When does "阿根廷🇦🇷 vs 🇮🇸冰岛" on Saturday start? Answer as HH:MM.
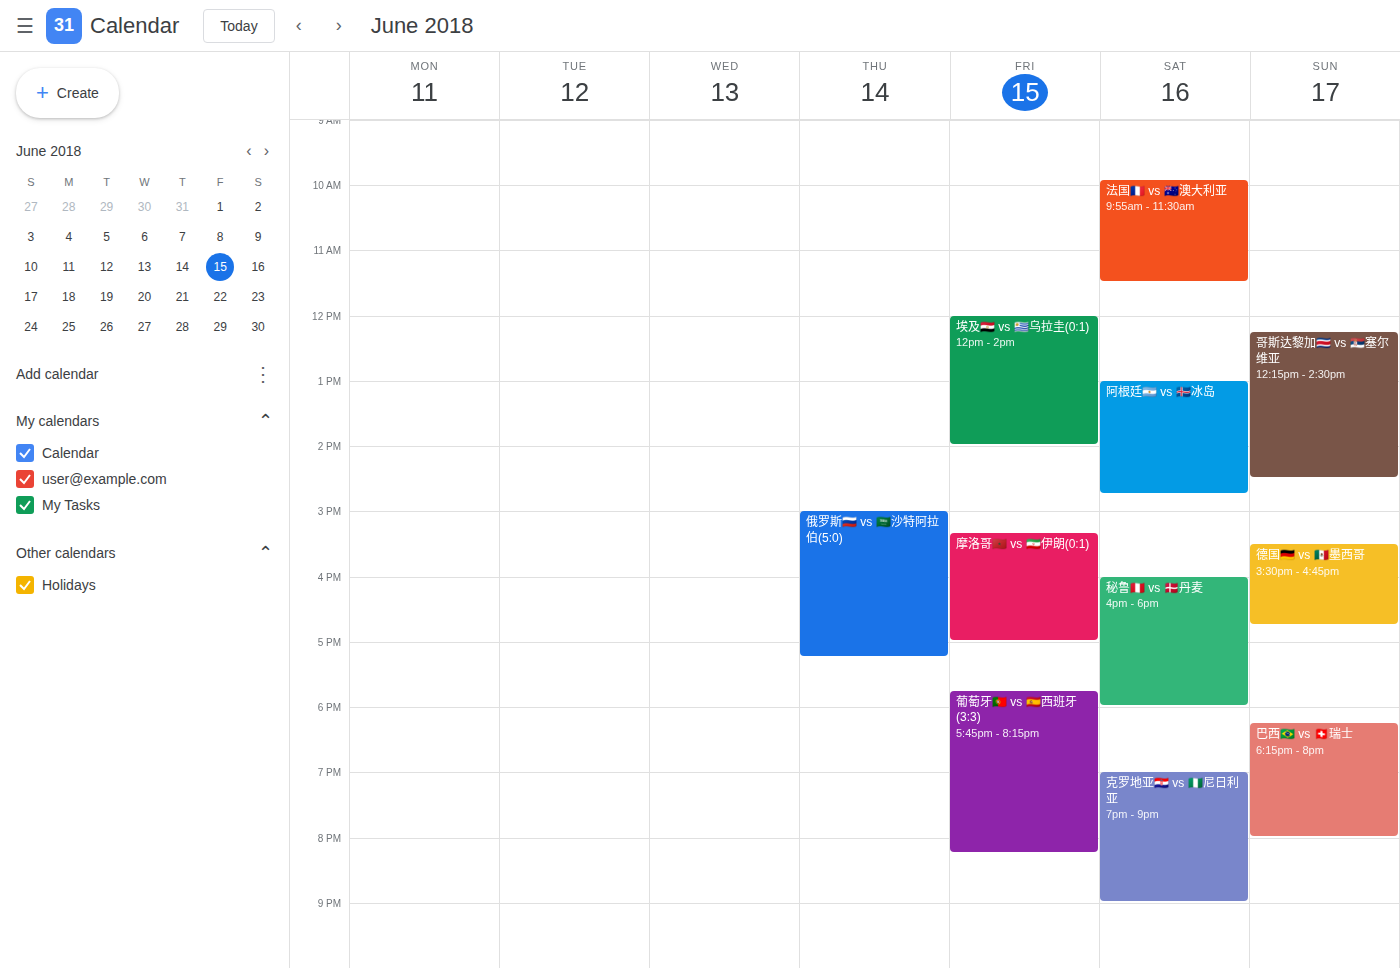
13:00